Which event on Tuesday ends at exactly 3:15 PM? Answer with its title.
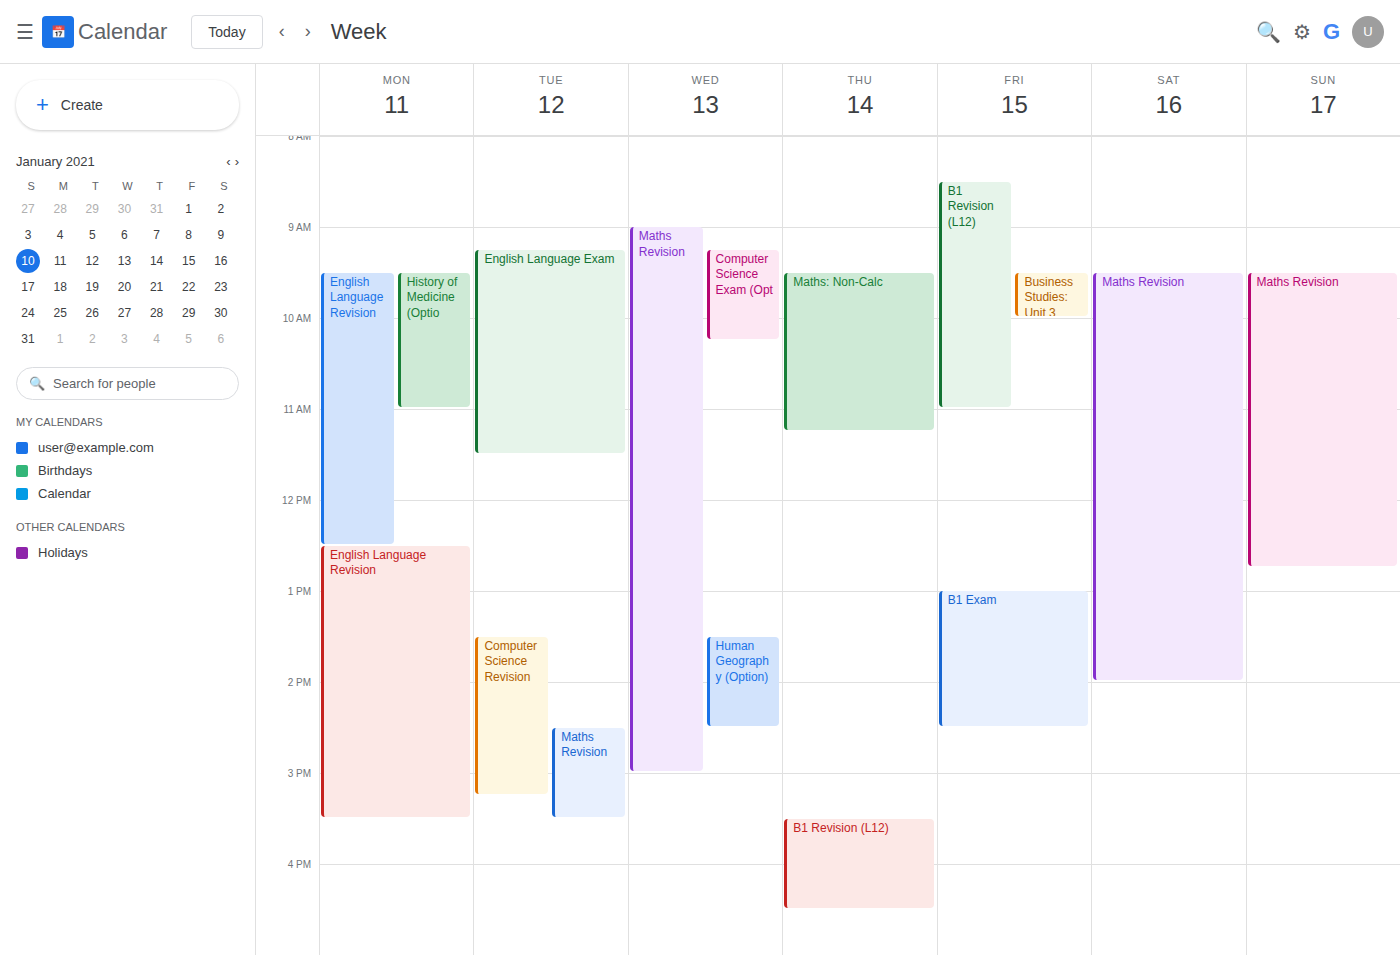
"Computer Science Revision"